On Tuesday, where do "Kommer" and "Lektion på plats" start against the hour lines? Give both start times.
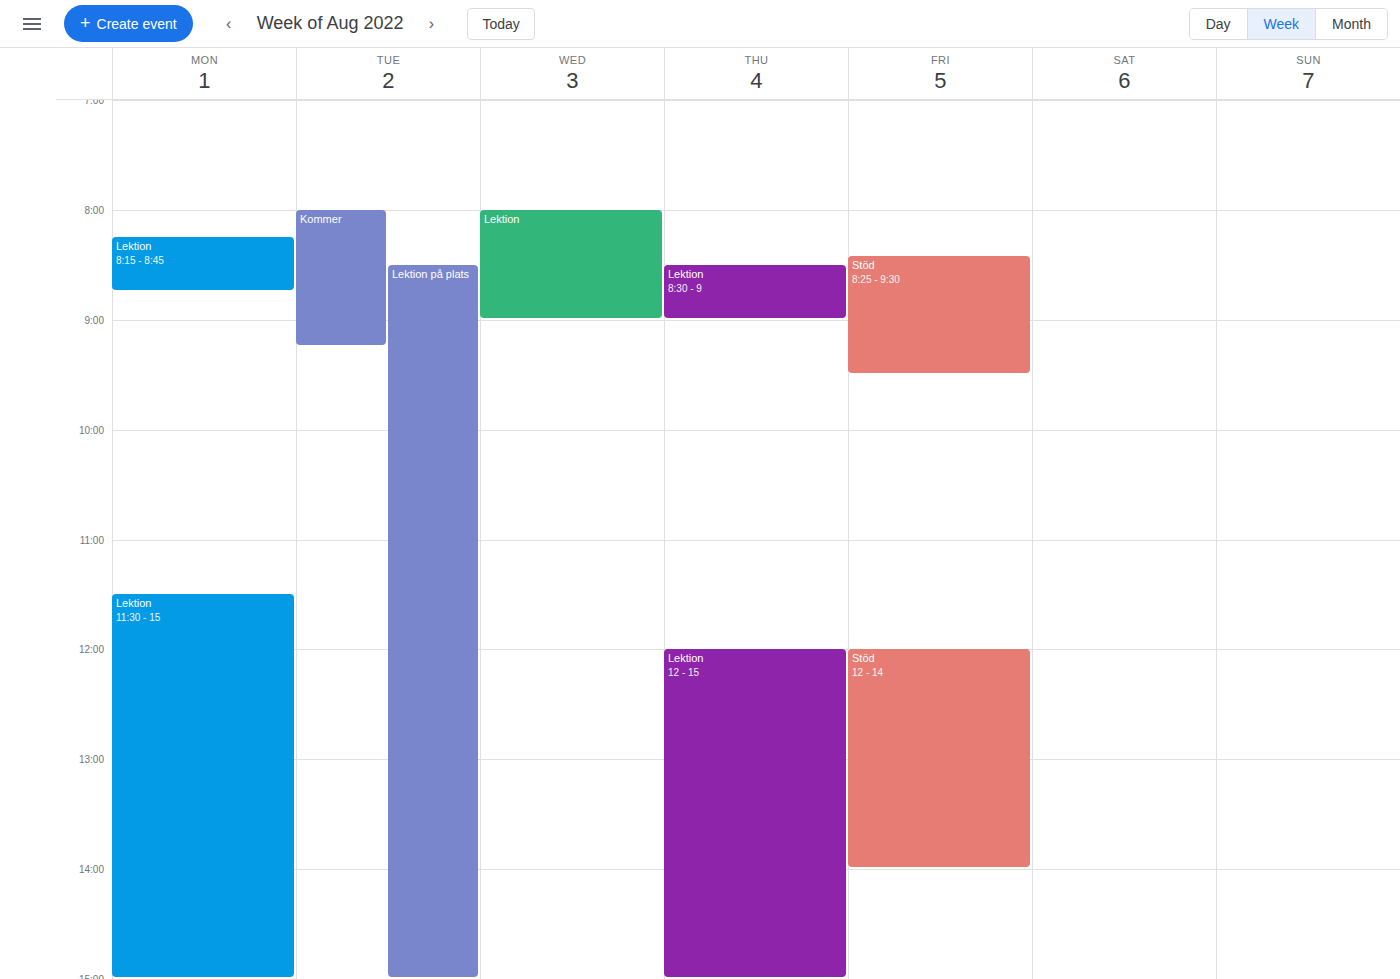
"Kommer": 8:00 AM, exactly on the 8 AM line. "Lektion på plats": 8:30 AM, halfway between the 8 AM and 9 AM lines.